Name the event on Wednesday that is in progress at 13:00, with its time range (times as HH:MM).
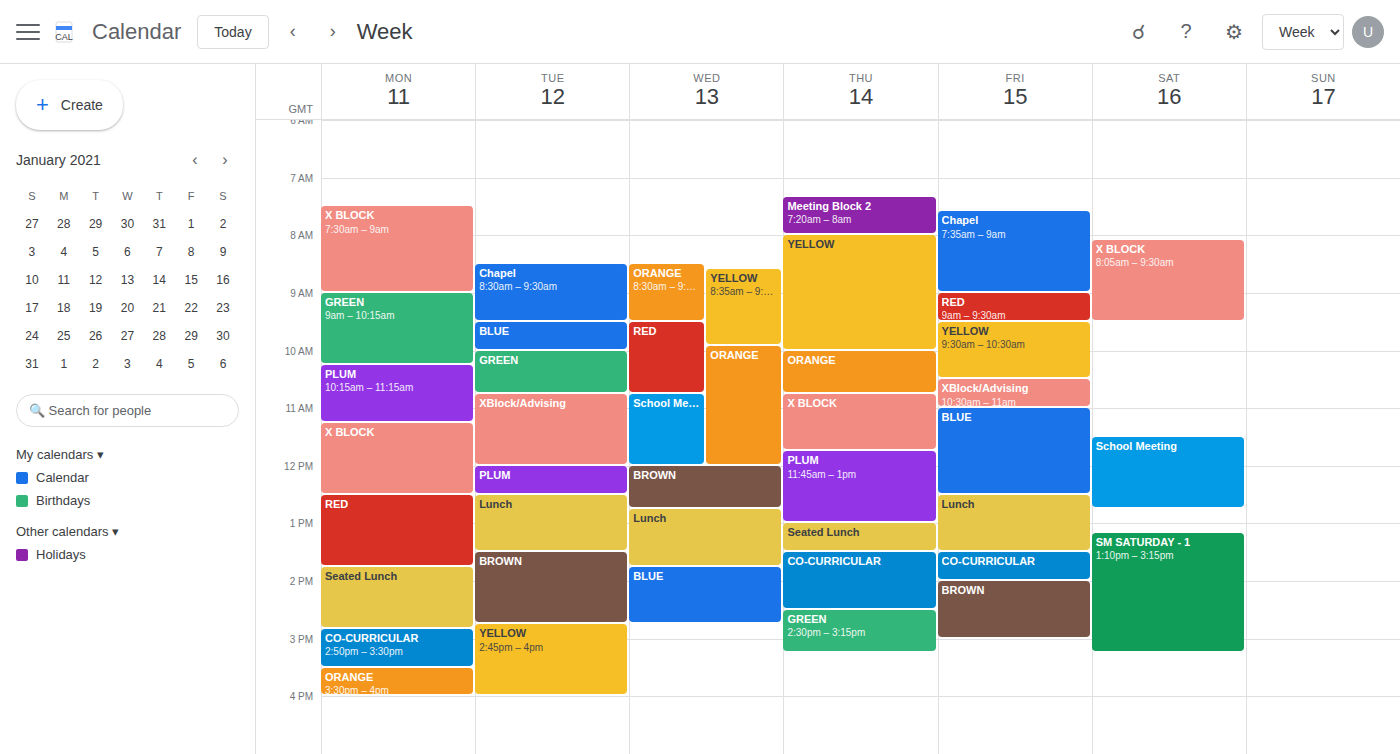
"Lunch", 12:45 to 13:45